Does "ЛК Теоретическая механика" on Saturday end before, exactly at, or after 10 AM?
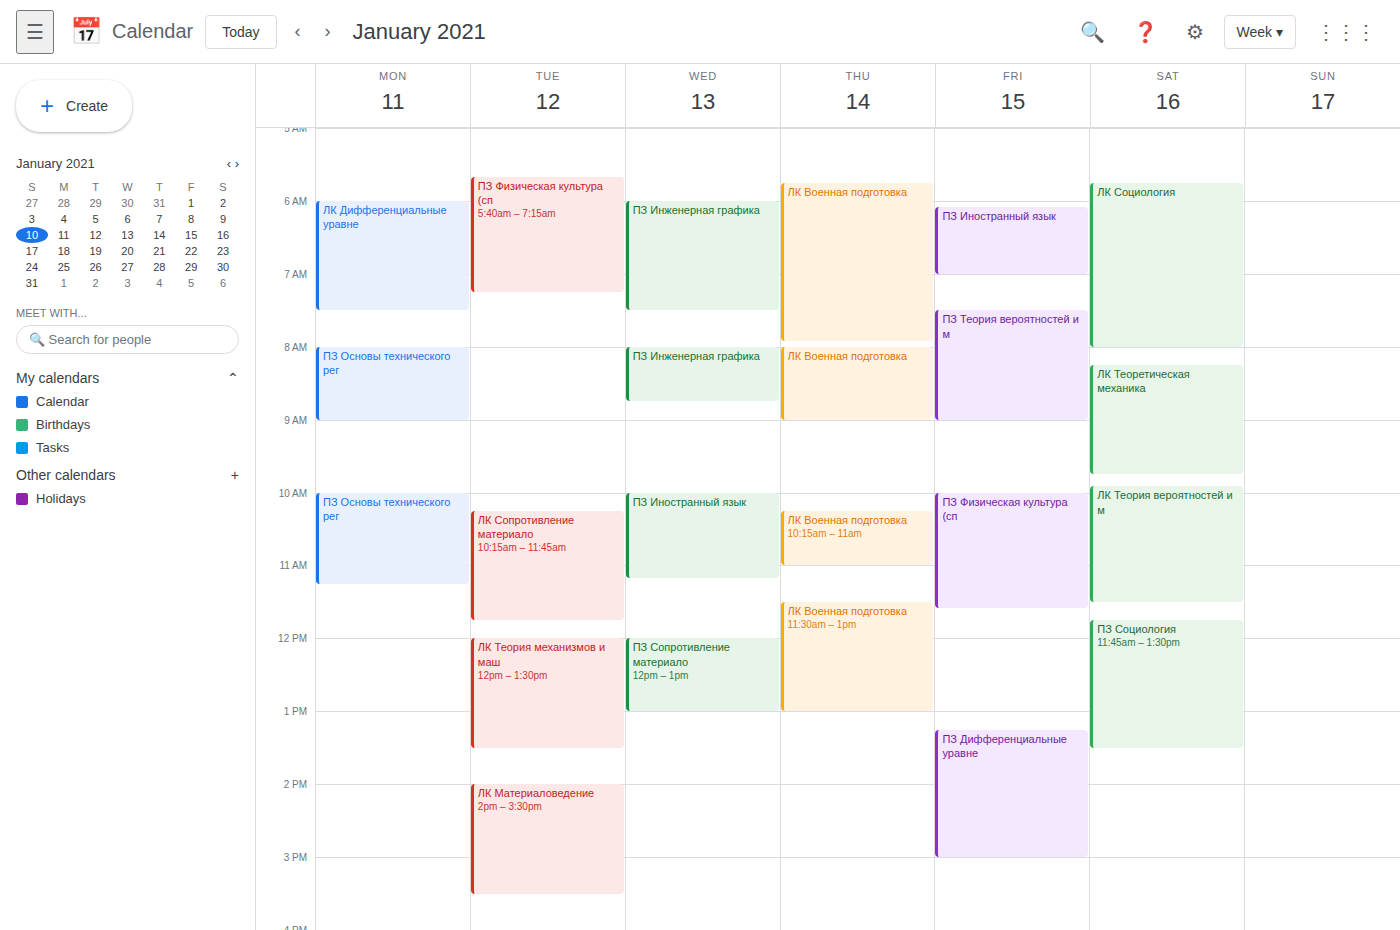
9:45 AM -- before 10 AM, 15 minutes above the 10 AM line.